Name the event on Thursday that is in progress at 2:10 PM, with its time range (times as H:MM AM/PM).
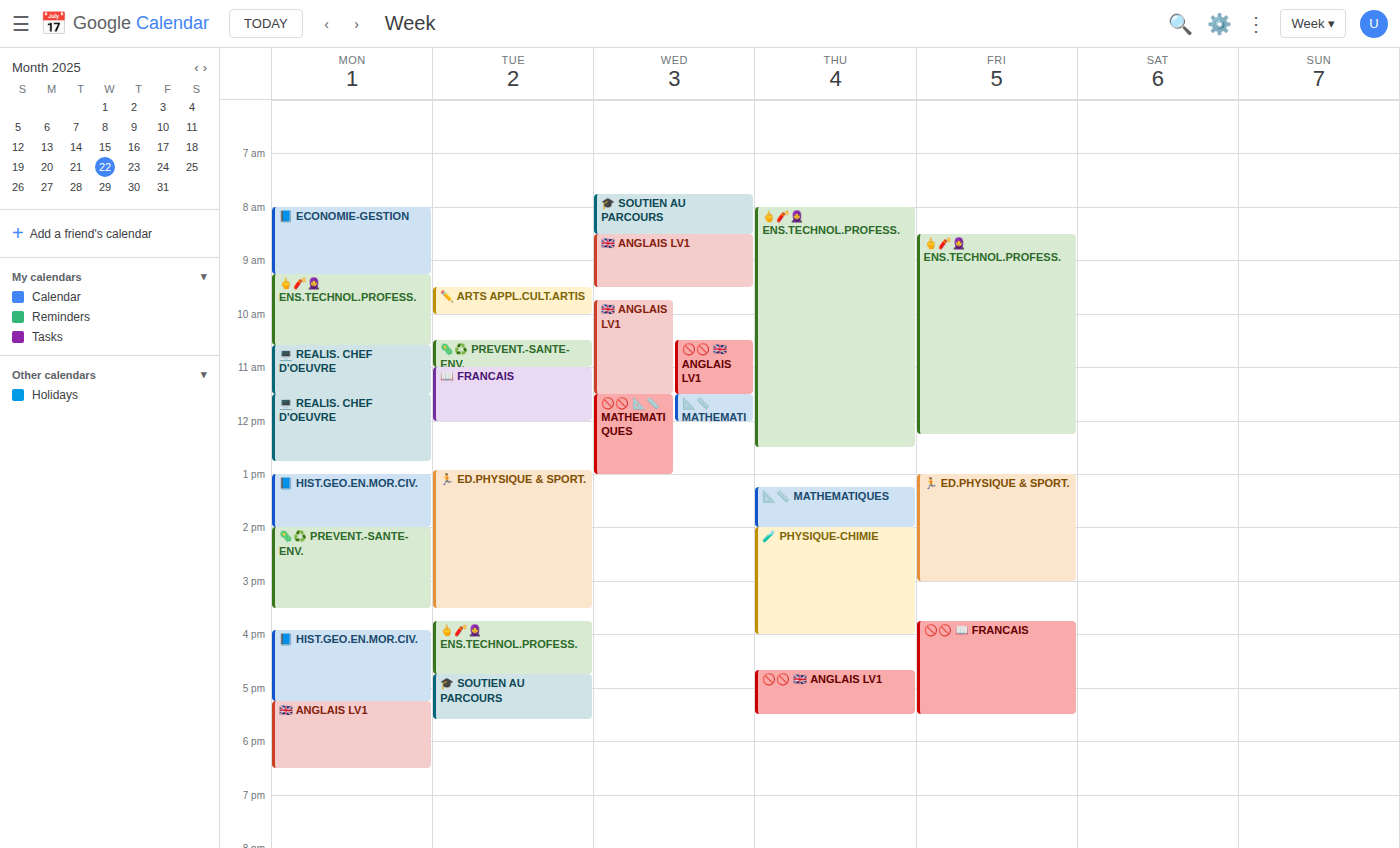
"🧪 PHYSIQUE-CHIMIE", 2:00 PM to 4:00 PM